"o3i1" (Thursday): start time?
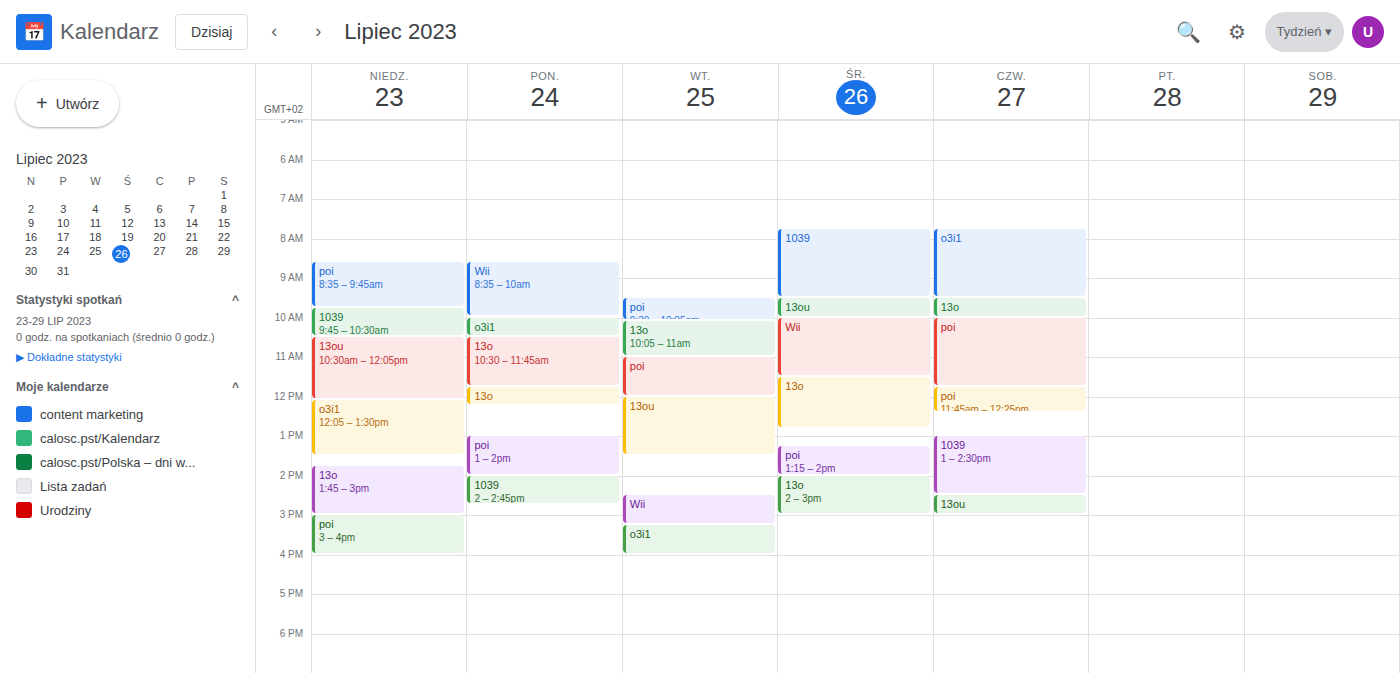
7:45 AM